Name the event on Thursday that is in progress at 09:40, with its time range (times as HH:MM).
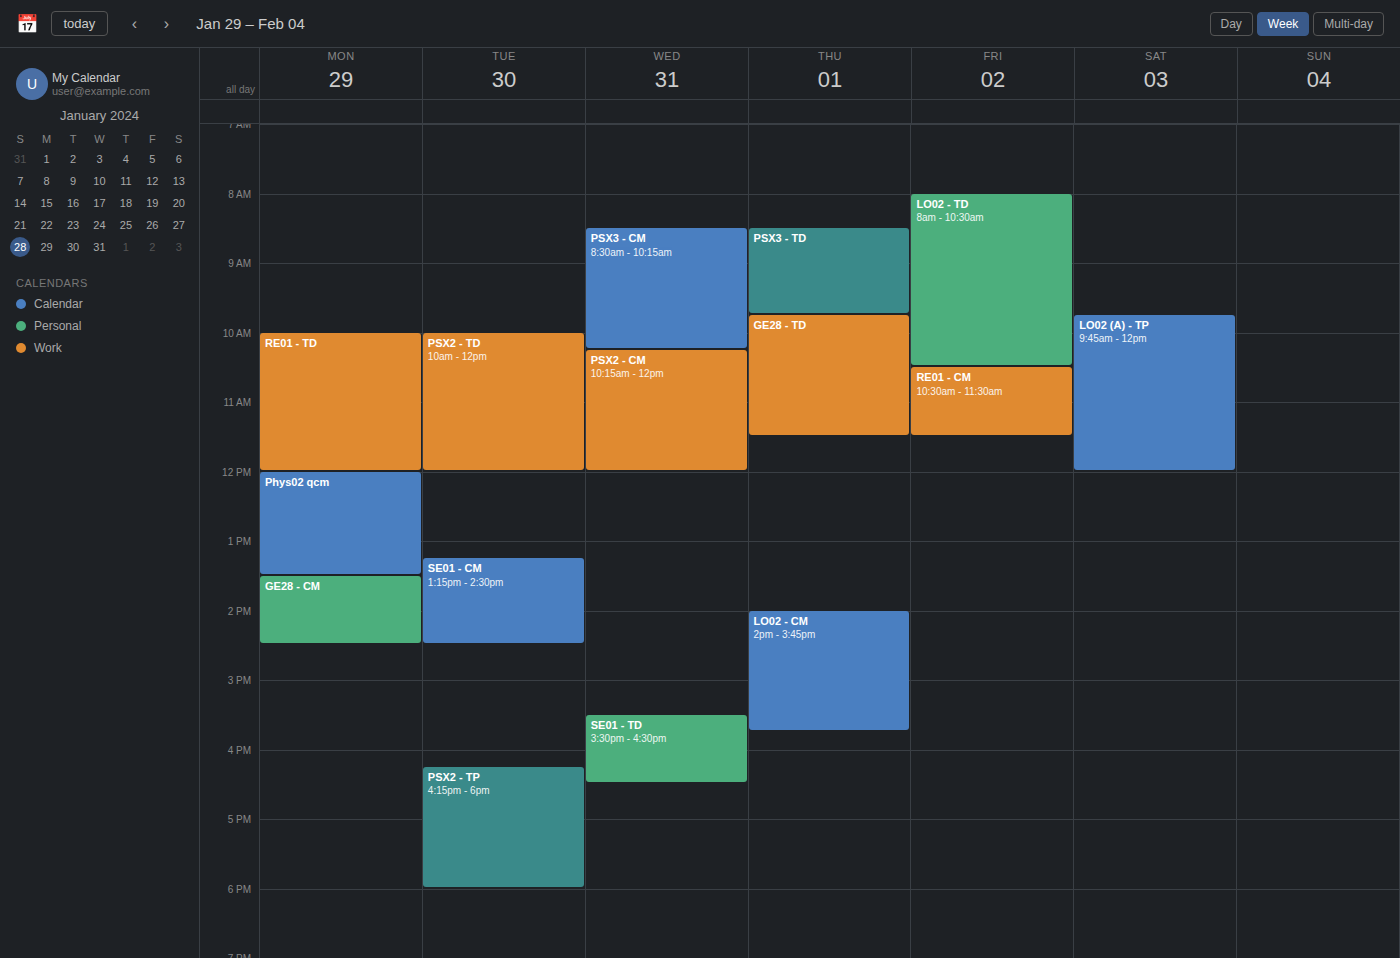
"PSX3 - TD", 08:30 to 09:45